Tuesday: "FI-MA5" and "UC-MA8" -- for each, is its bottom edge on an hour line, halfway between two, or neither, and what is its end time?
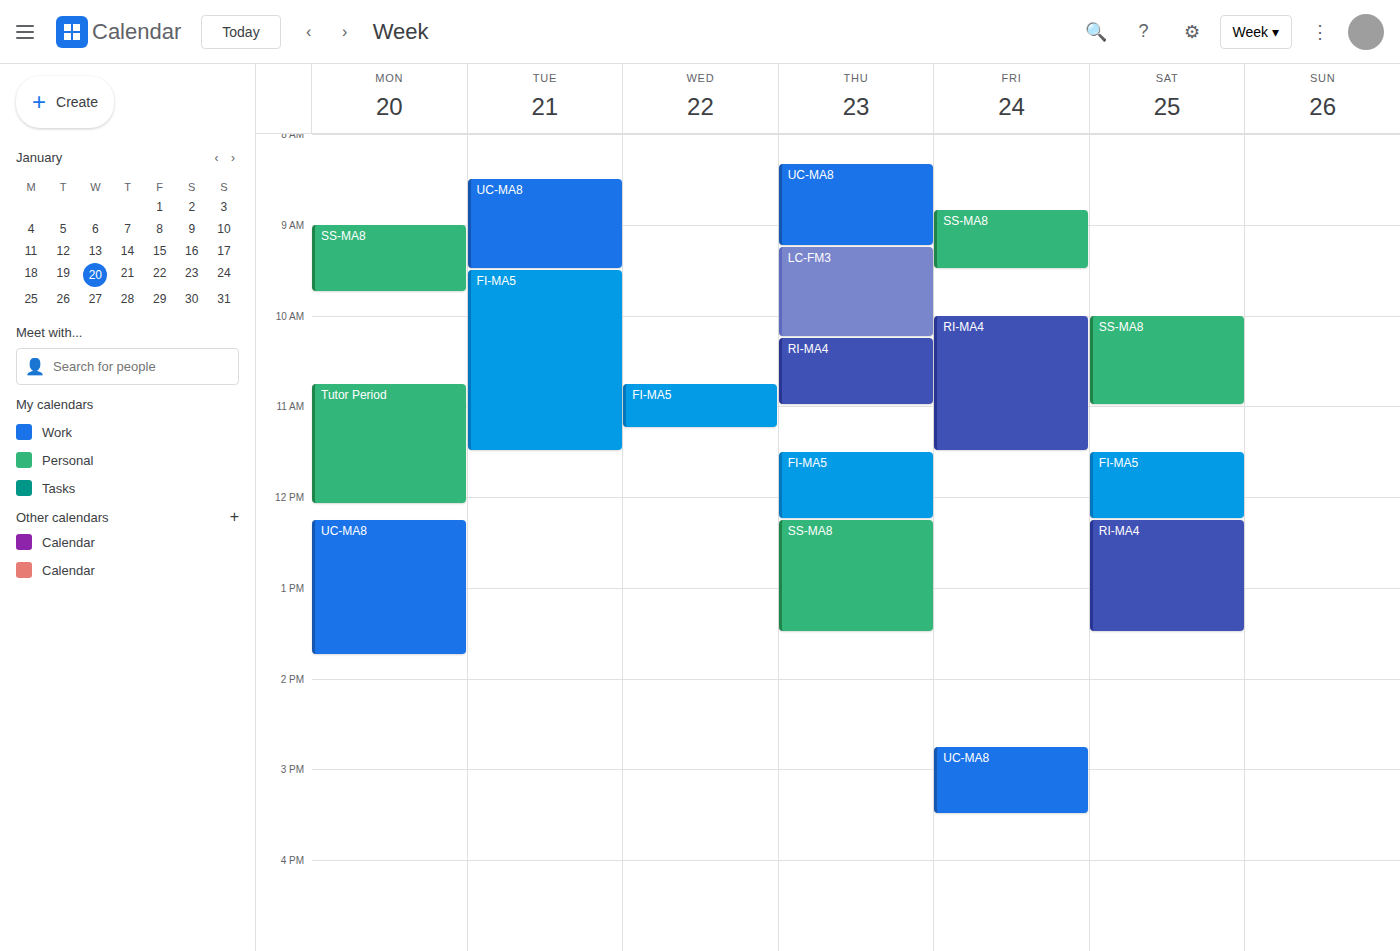
"FI-MA5": 11:30, halfway between the 11:00 and 12:00 lines. "UC-MA8": 09:30, halfway between the 09:00 and 10:00 lines.